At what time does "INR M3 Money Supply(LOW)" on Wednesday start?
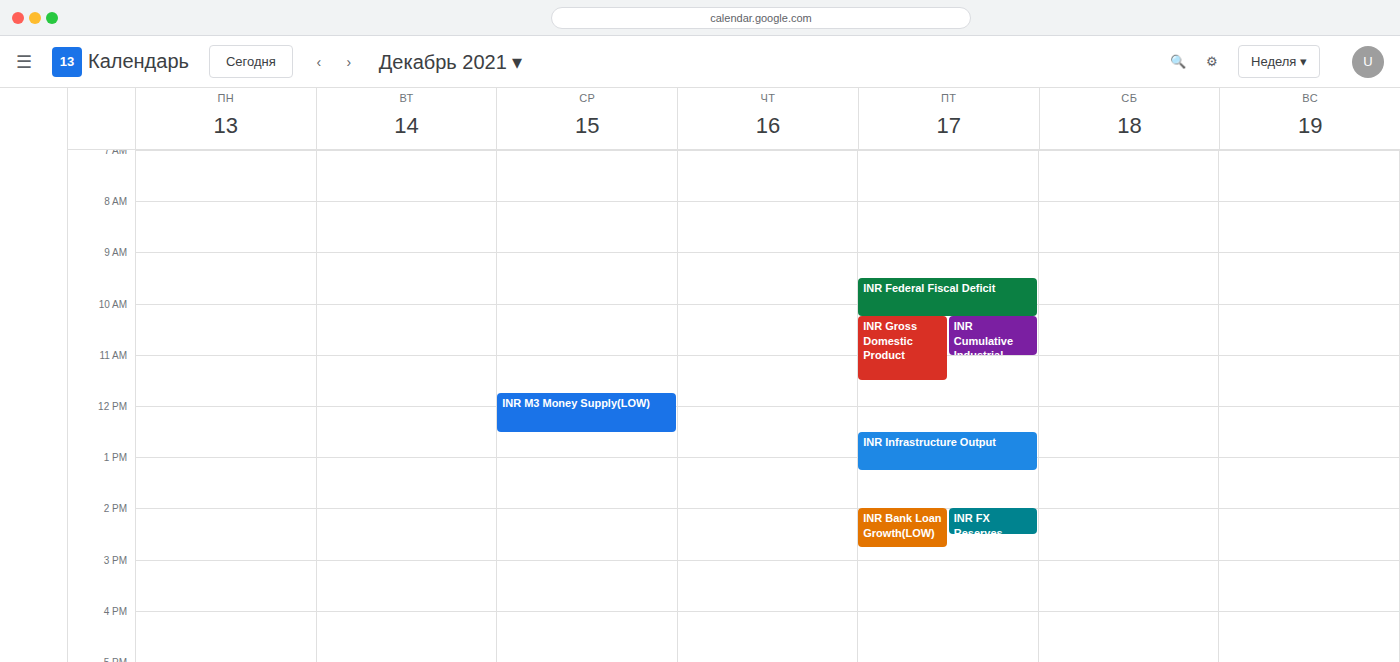
11:45 AM